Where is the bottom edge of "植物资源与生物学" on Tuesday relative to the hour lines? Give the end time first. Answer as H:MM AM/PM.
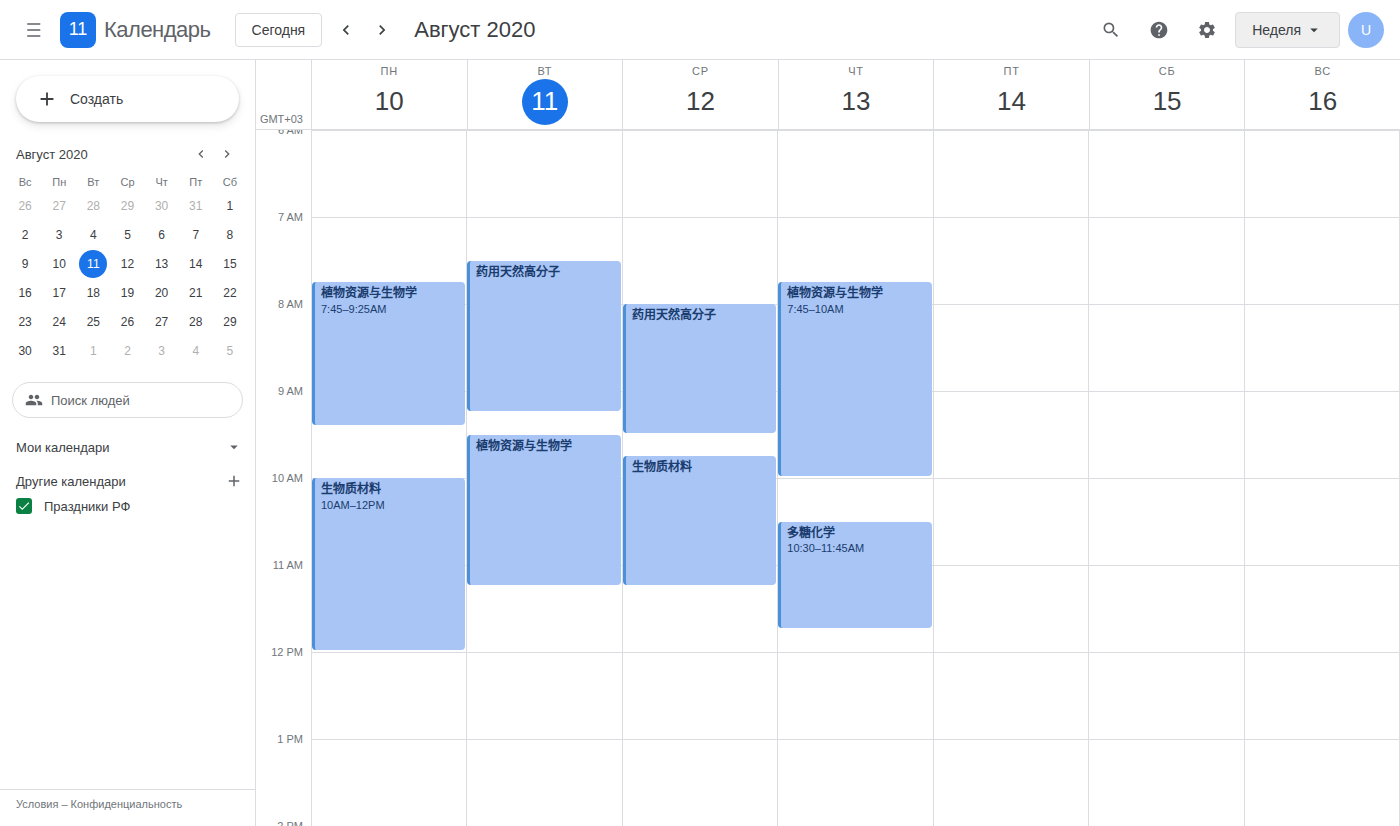
11:15 AM -- neither: a quarter of the way from the 11 AM line to the 12 PM line.